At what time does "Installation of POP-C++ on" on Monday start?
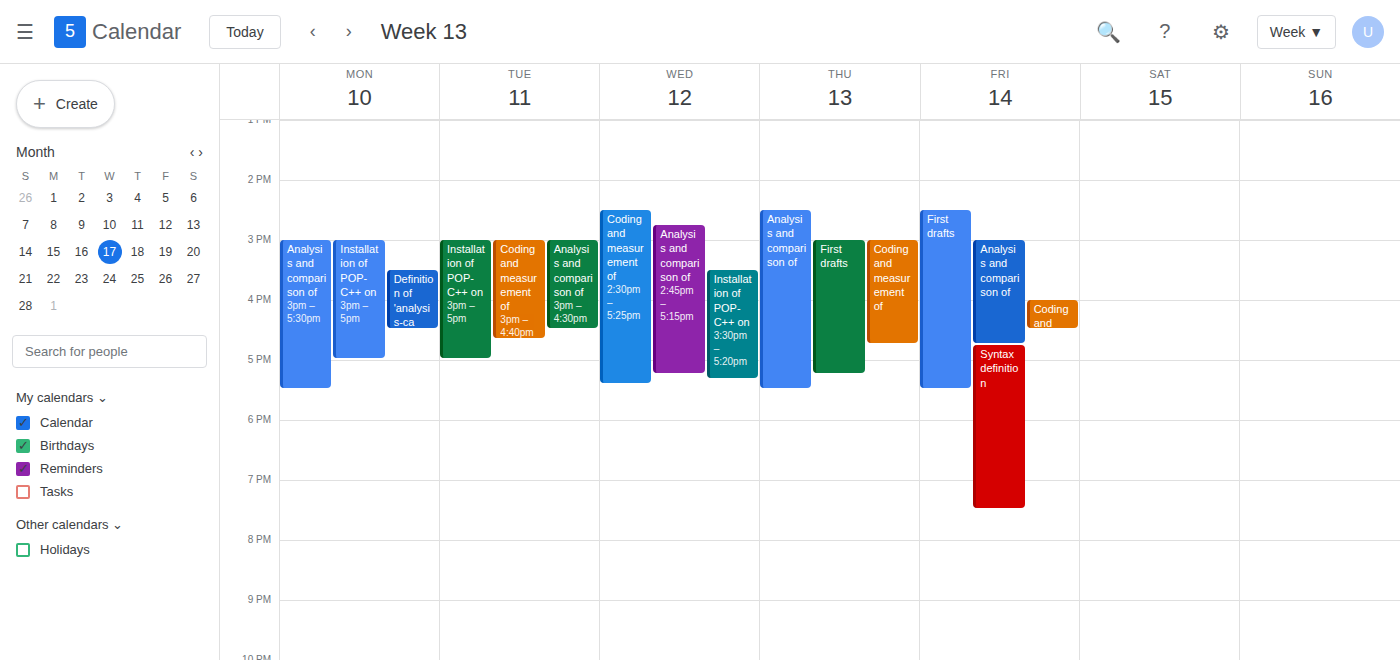
3:00 PM